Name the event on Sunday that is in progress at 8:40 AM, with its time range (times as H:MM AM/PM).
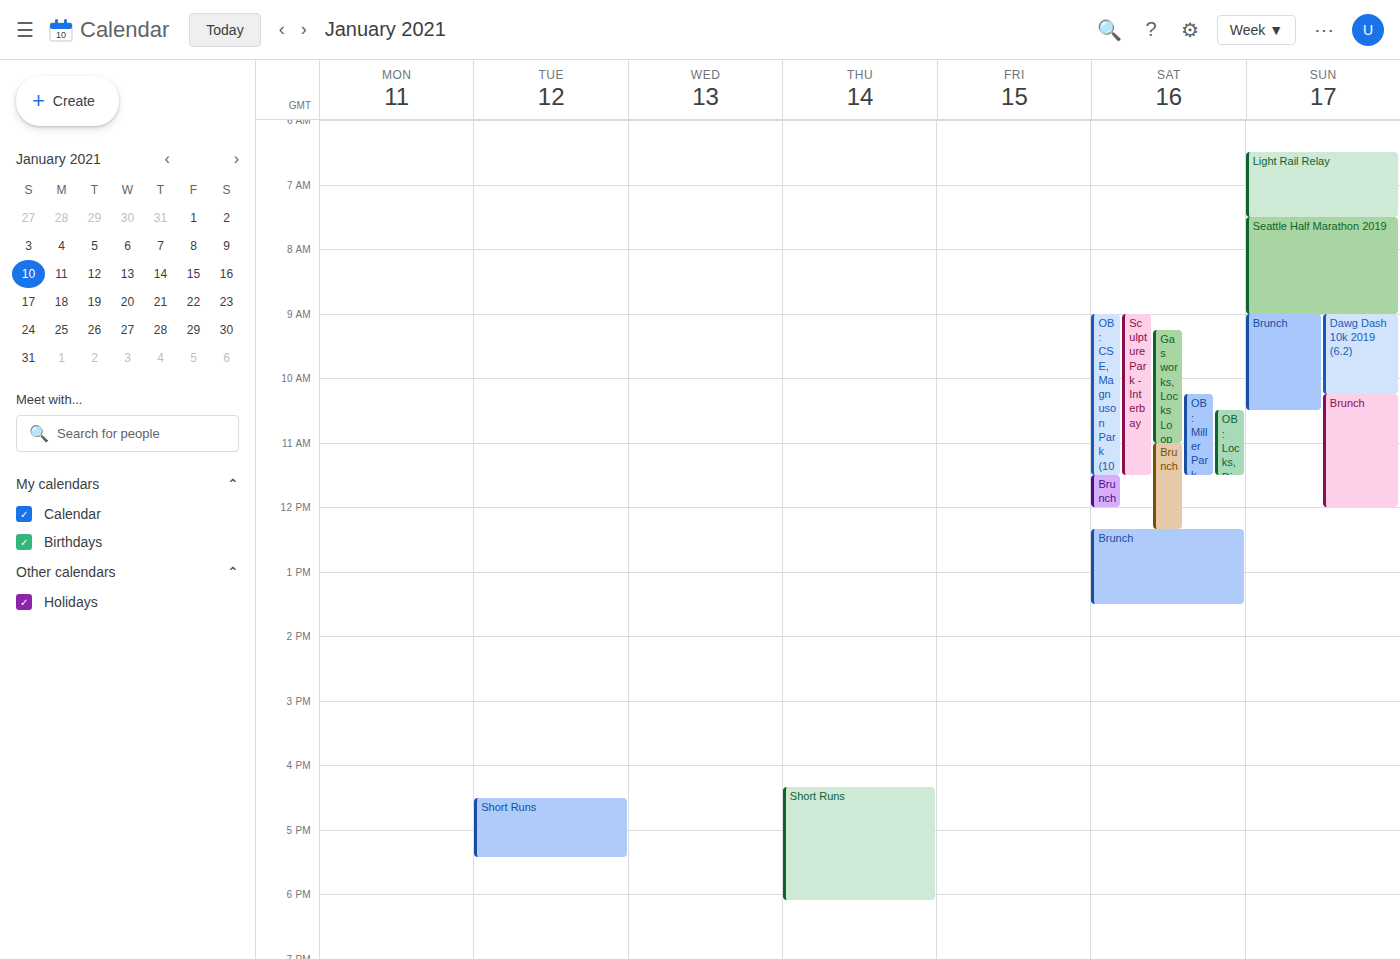
"Seattle Half Marathon 2019", 7:30 AM to 9:00 AM